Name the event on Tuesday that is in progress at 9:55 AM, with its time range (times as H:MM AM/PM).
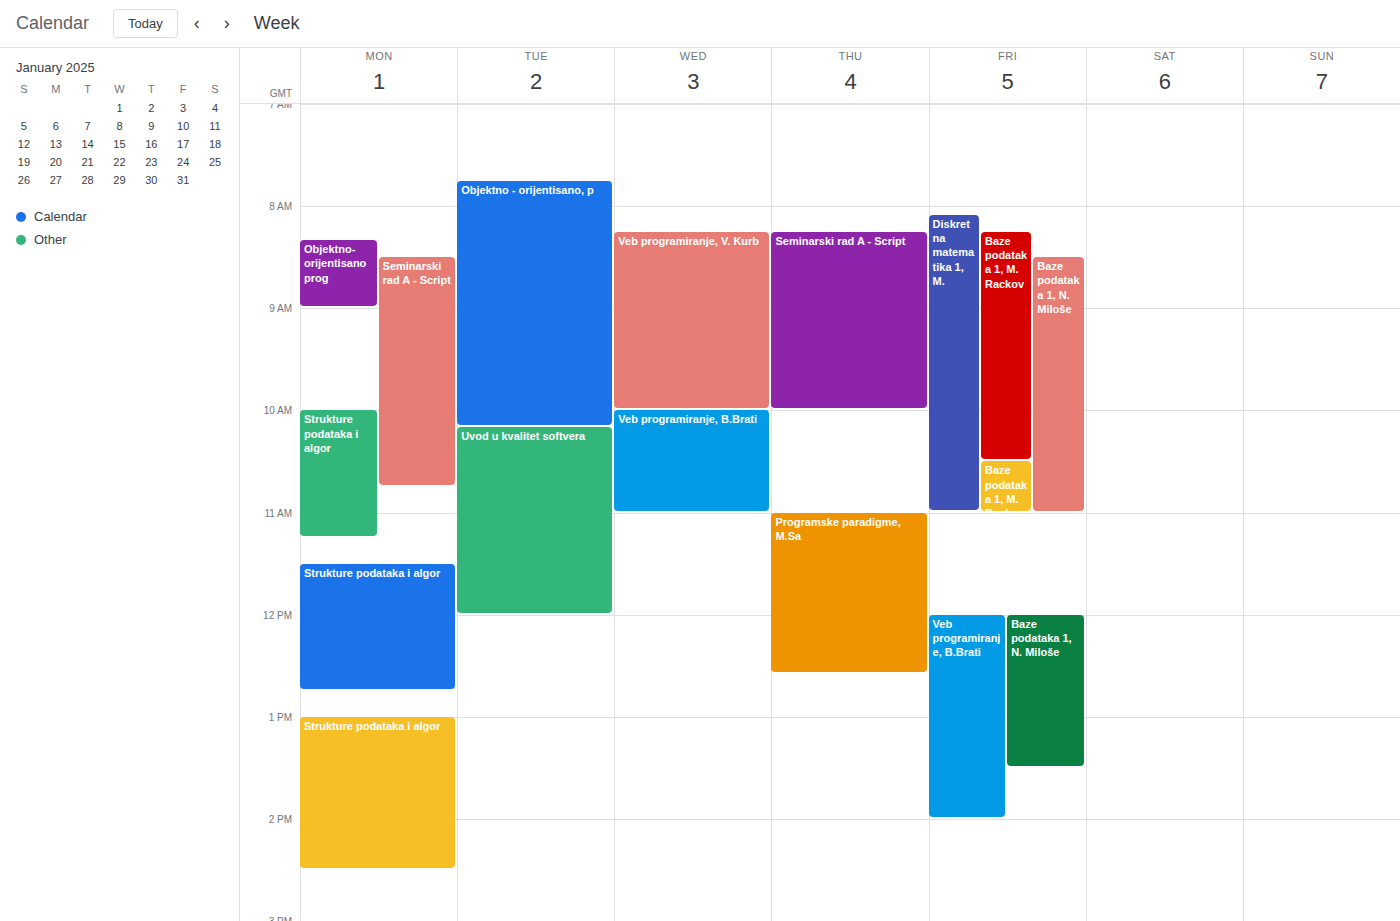
"Objektno - orijentisano, p", 7:45 AM to 10:10 AM